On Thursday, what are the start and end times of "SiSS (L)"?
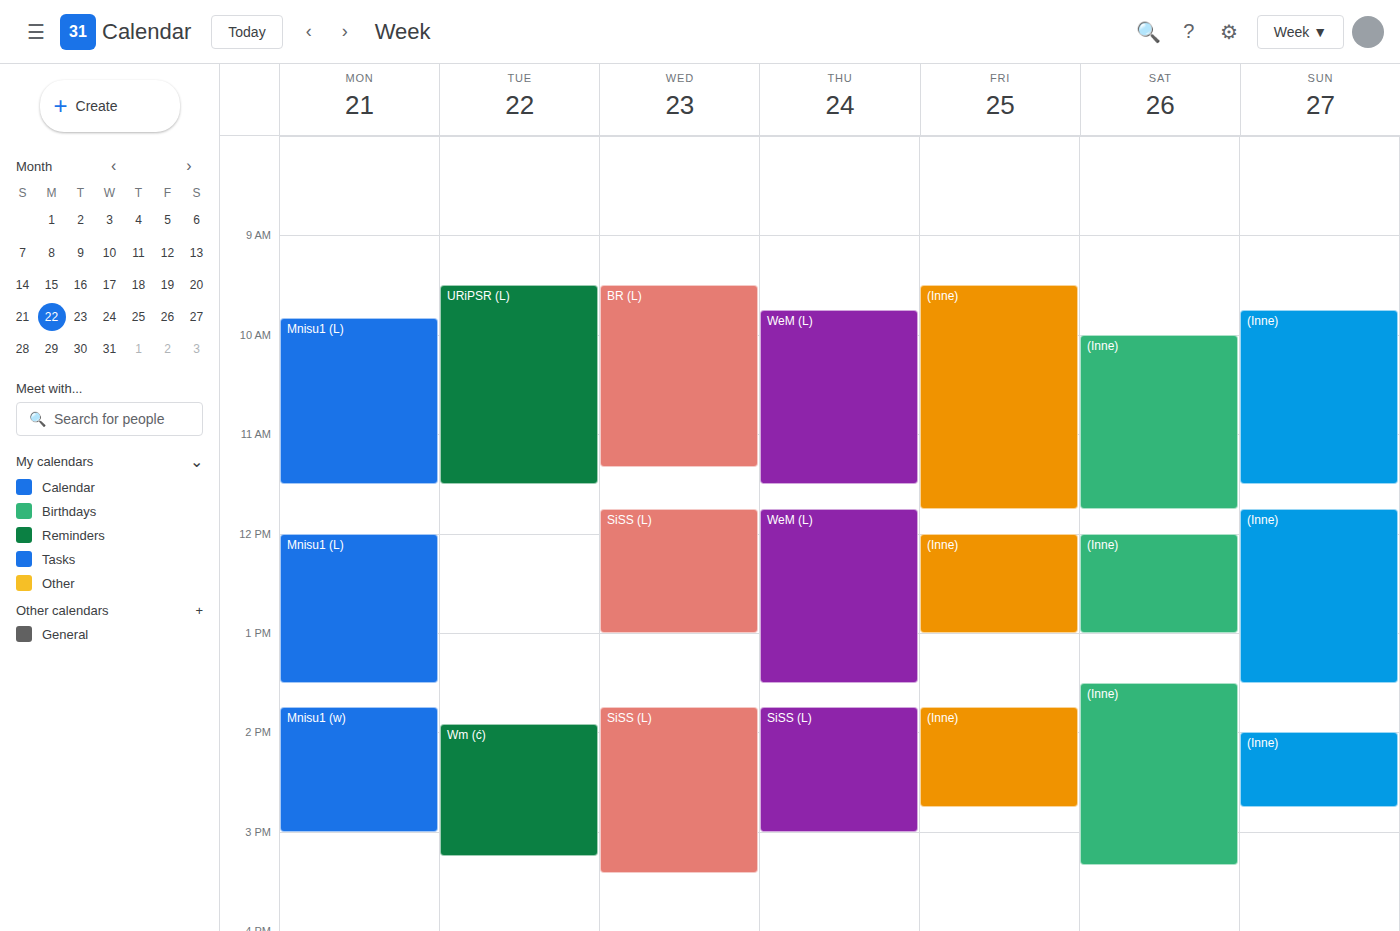
13:45 to 15:00